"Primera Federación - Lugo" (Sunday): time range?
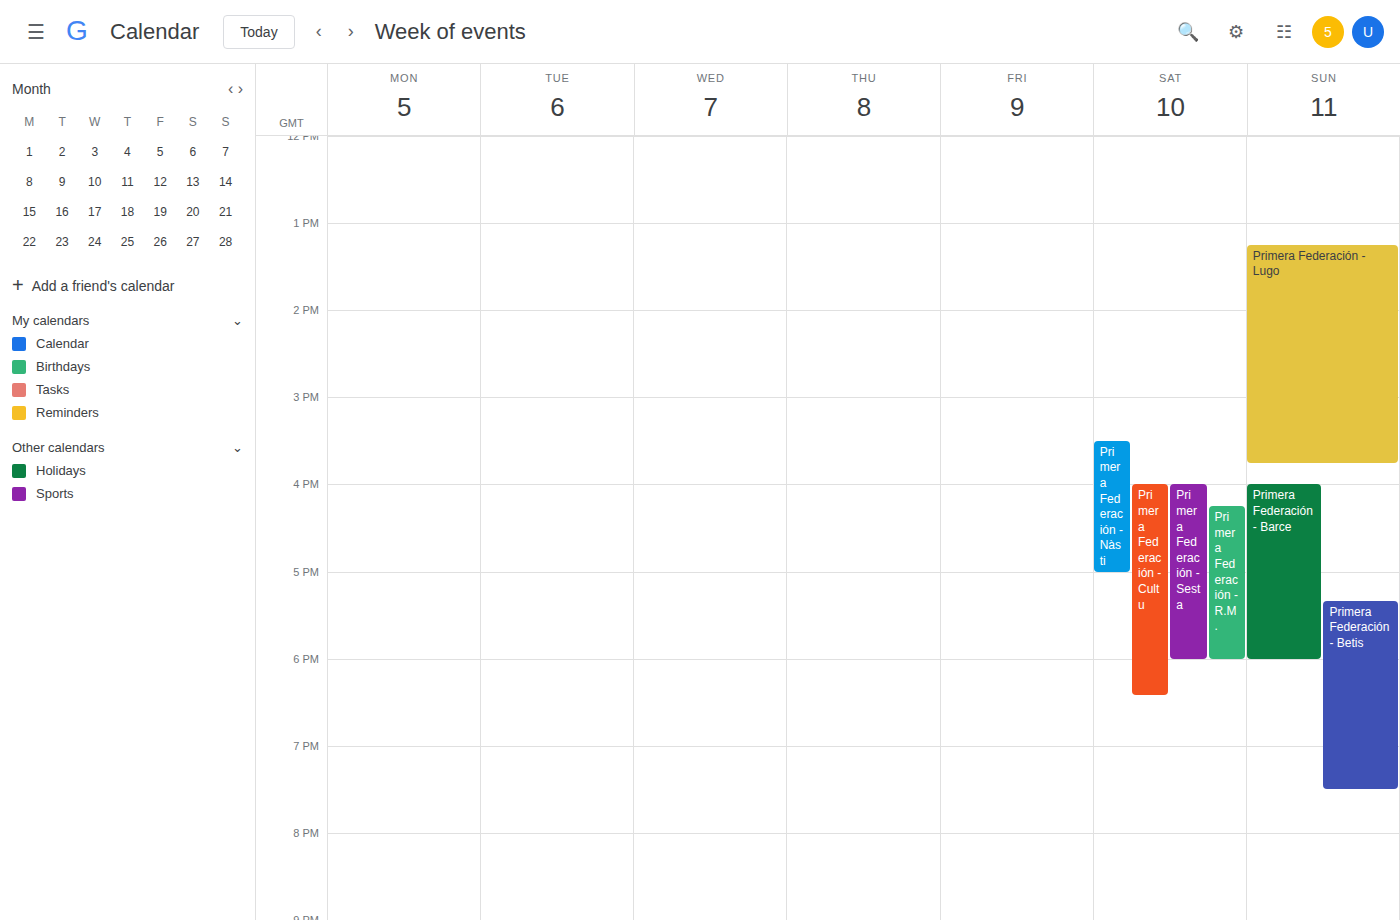
1:15 PM to 3:45 PM